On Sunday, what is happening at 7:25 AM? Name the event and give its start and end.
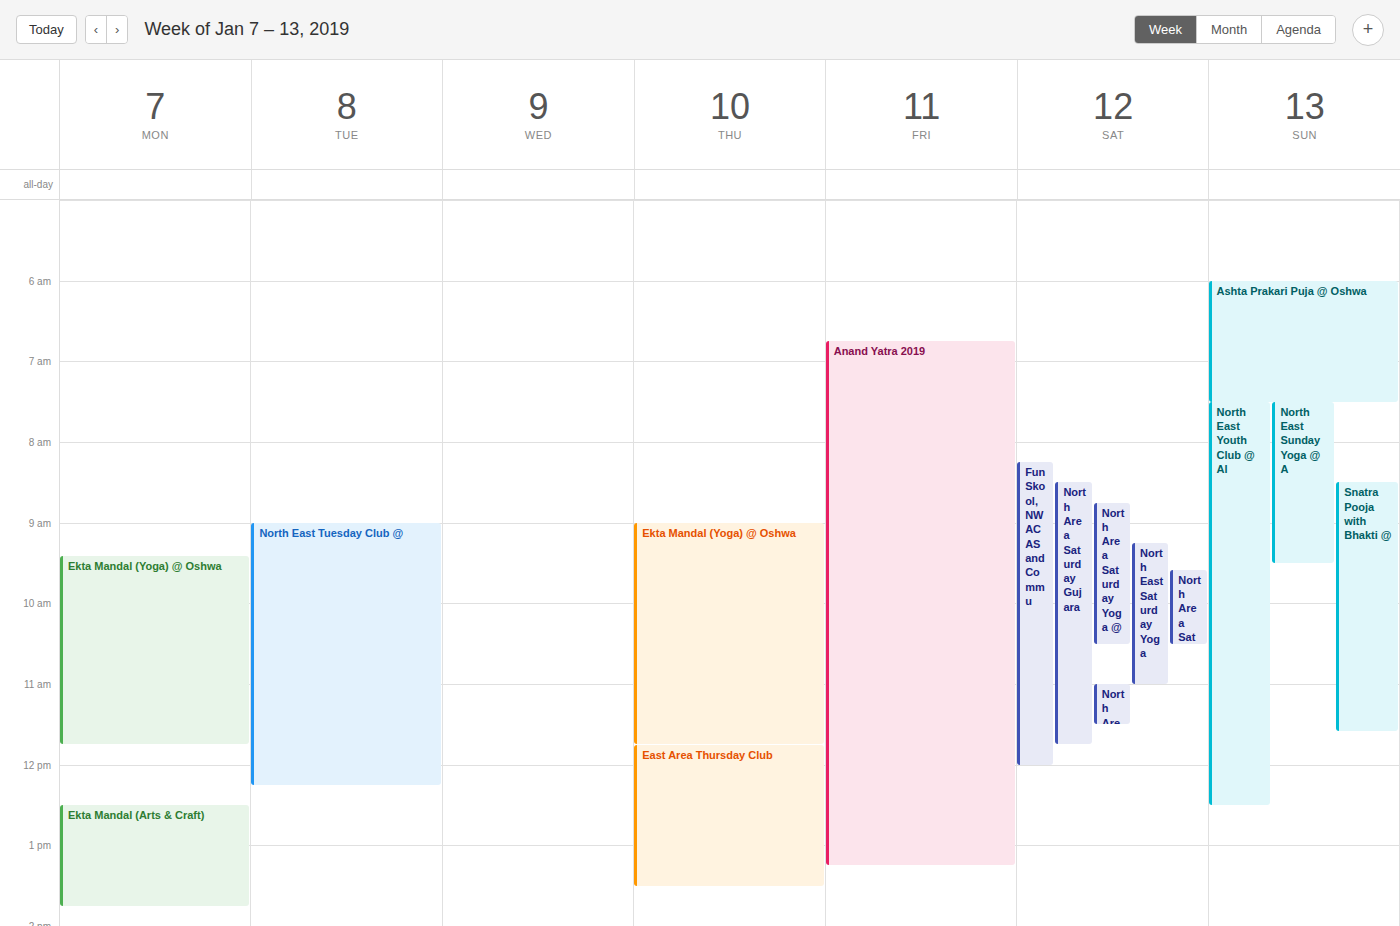
"Ashta Prakari Puja @ Oshwa", 6:00 AM to 7:30 AM